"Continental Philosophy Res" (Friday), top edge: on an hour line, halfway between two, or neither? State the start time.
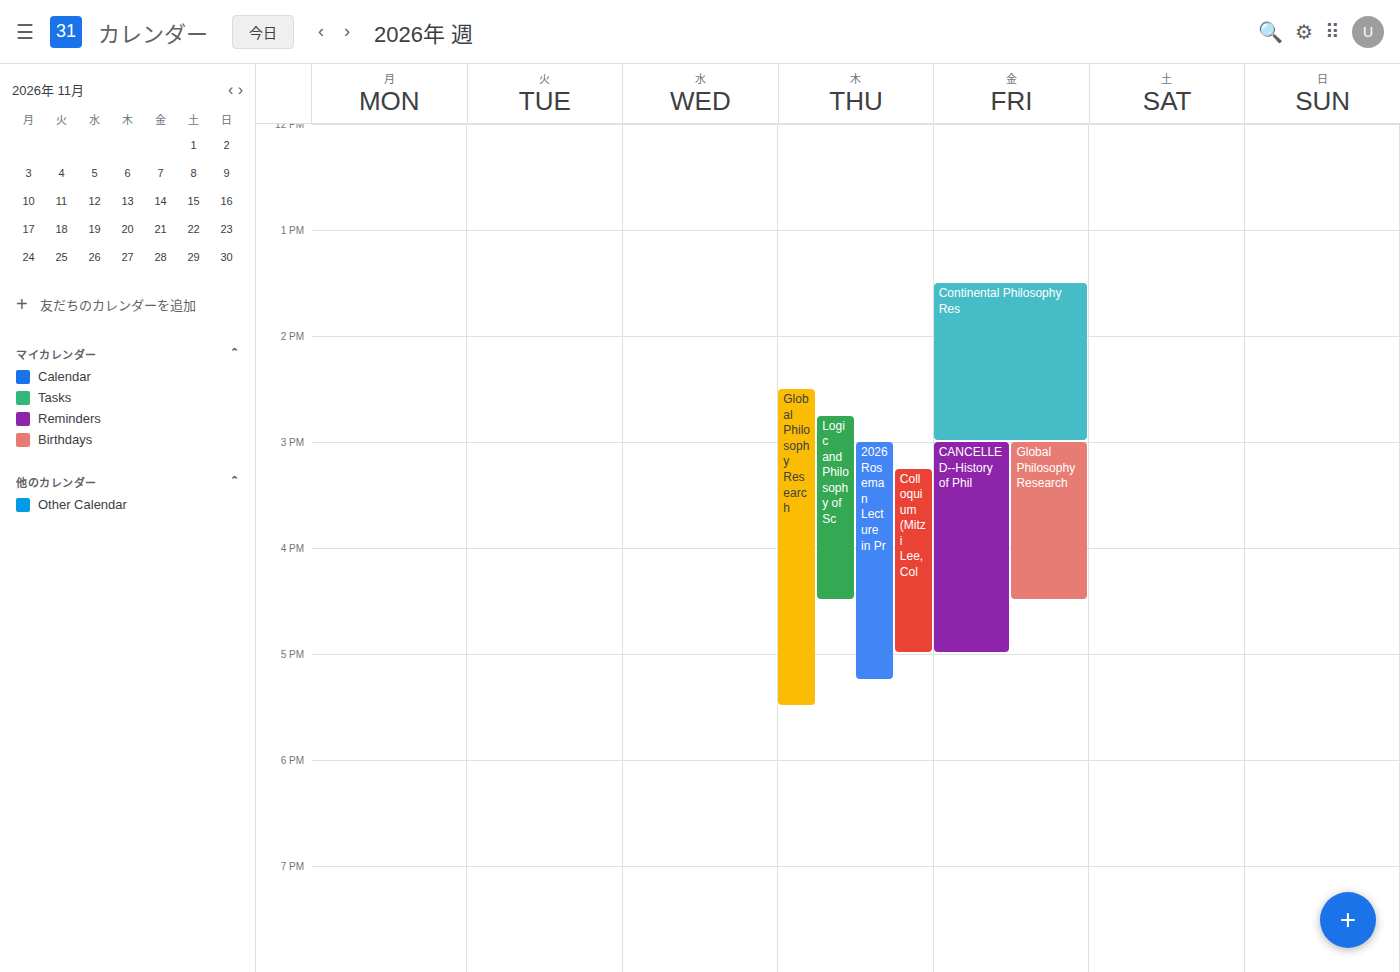
1:30 PM -- halfway between the 1 PM and 2 PM lines.